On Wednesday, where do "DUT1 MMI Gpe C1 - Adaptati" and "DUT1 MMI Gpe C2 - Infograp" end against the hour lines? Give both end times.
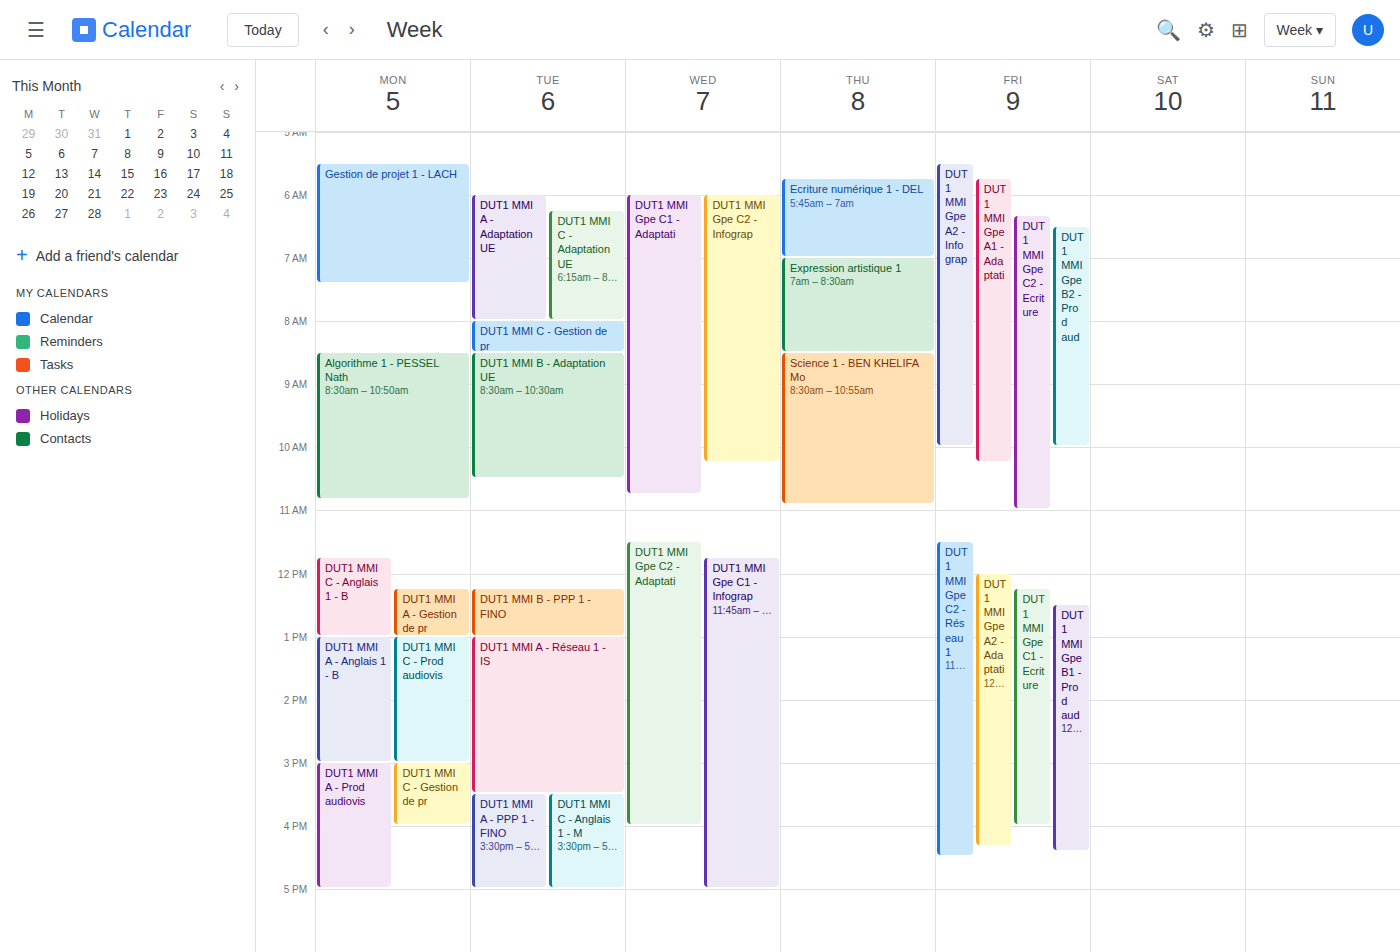
"DUT1 MMI Gpe C1 - Adaptati": 10:45 AM, neither: three quarters of the way from the 10 AM line to the 11 AM line. "DUT1 MMI Gpe C2 - Infograp": 10:15 AM, neither: a quarter of the way from the 10 AM line to the 11 AM line.